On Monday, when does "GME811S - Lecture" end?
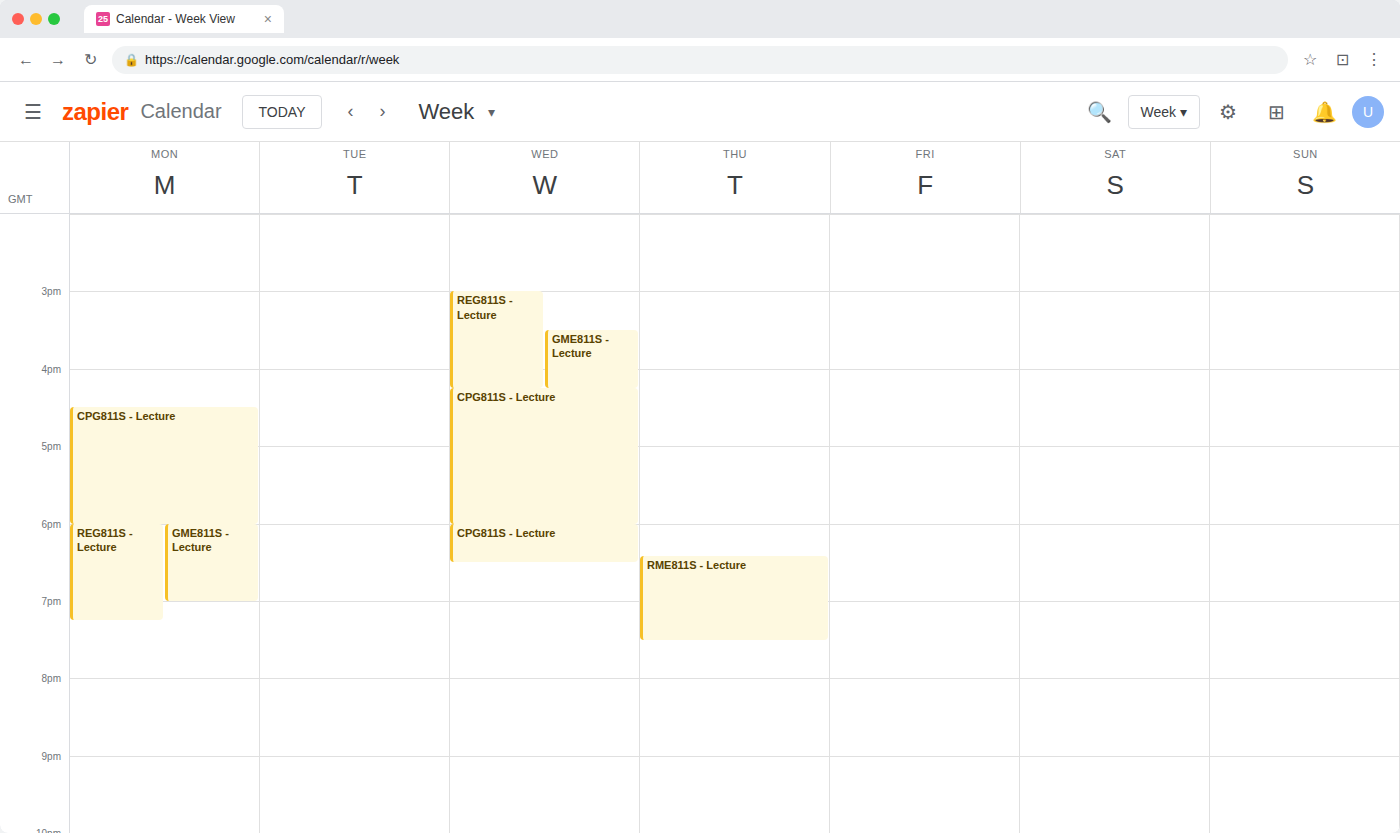
7:00 PM